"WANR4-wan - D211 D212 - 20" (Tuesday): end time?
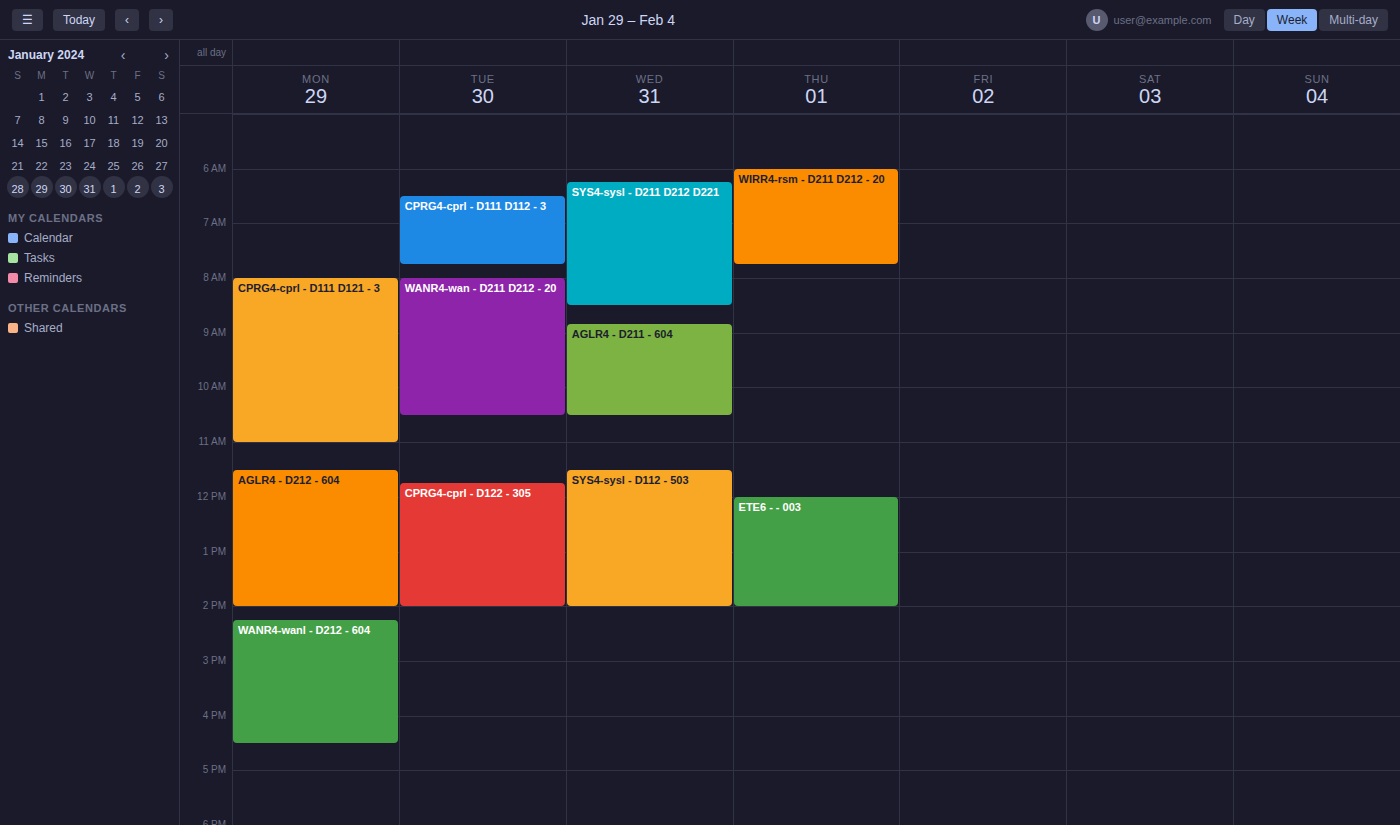
10:30